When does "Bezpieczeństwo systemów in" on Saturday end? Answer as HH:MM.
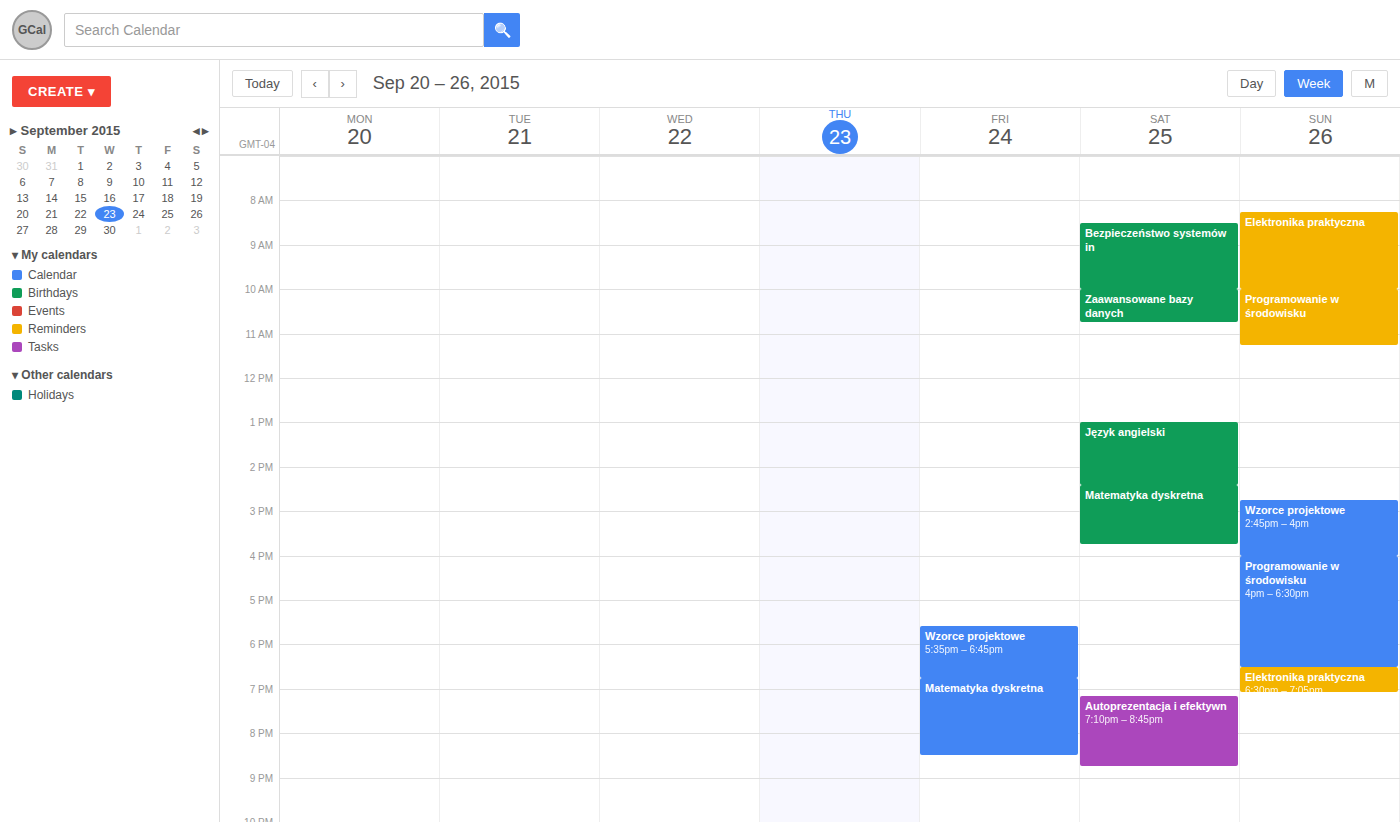
10:00